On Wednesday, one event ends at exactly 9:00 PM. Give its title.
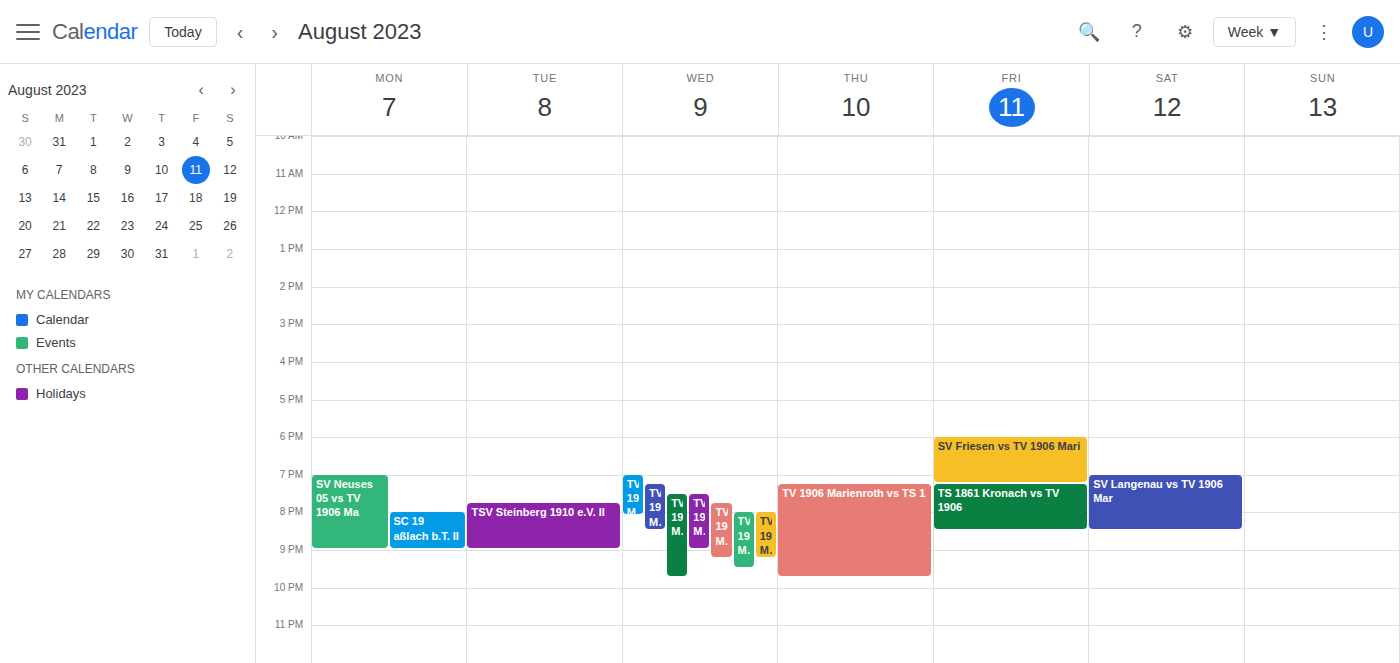
"TV 1906 Marienroth vs TV 1"